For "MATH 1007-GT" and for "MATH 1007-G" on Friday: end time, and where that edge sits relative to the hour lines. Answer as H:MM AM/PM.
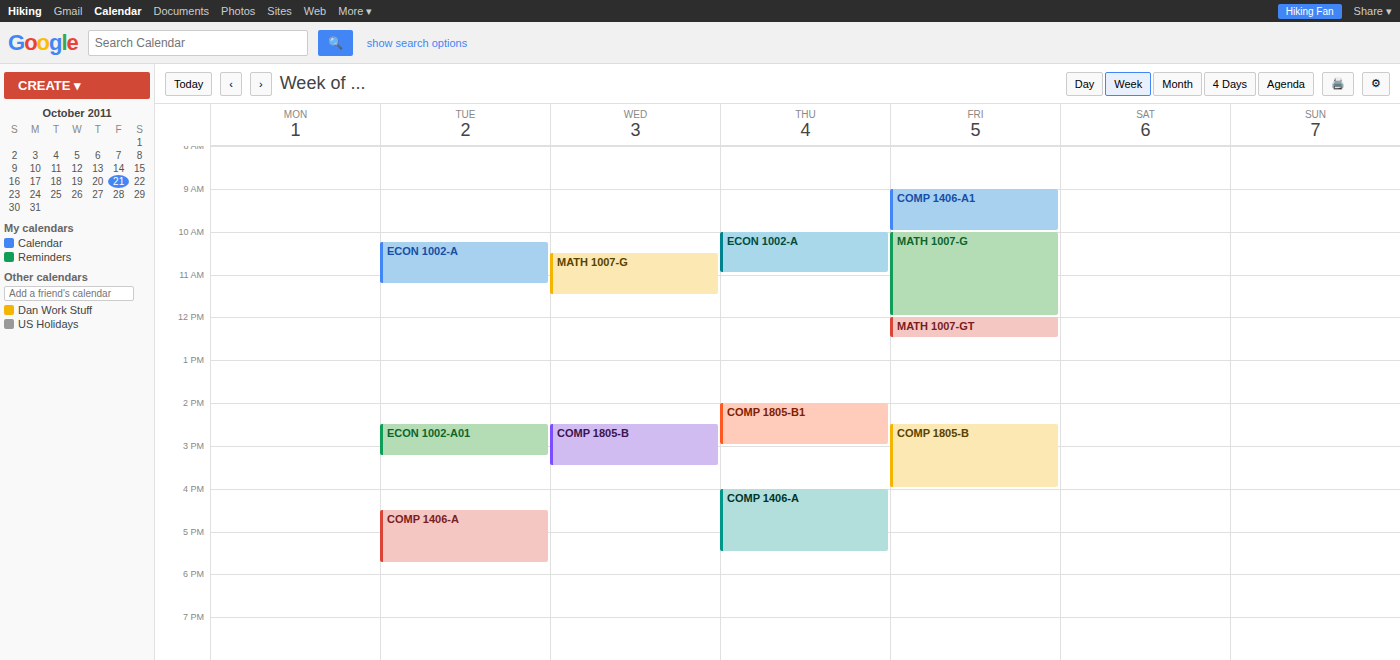
"MATH 1007-GT": 12:30 PM, halfway between the 12 PM and 1 PM lines. "MATH 1007-G": 12:00 PM, exactly on the 12 PM line.